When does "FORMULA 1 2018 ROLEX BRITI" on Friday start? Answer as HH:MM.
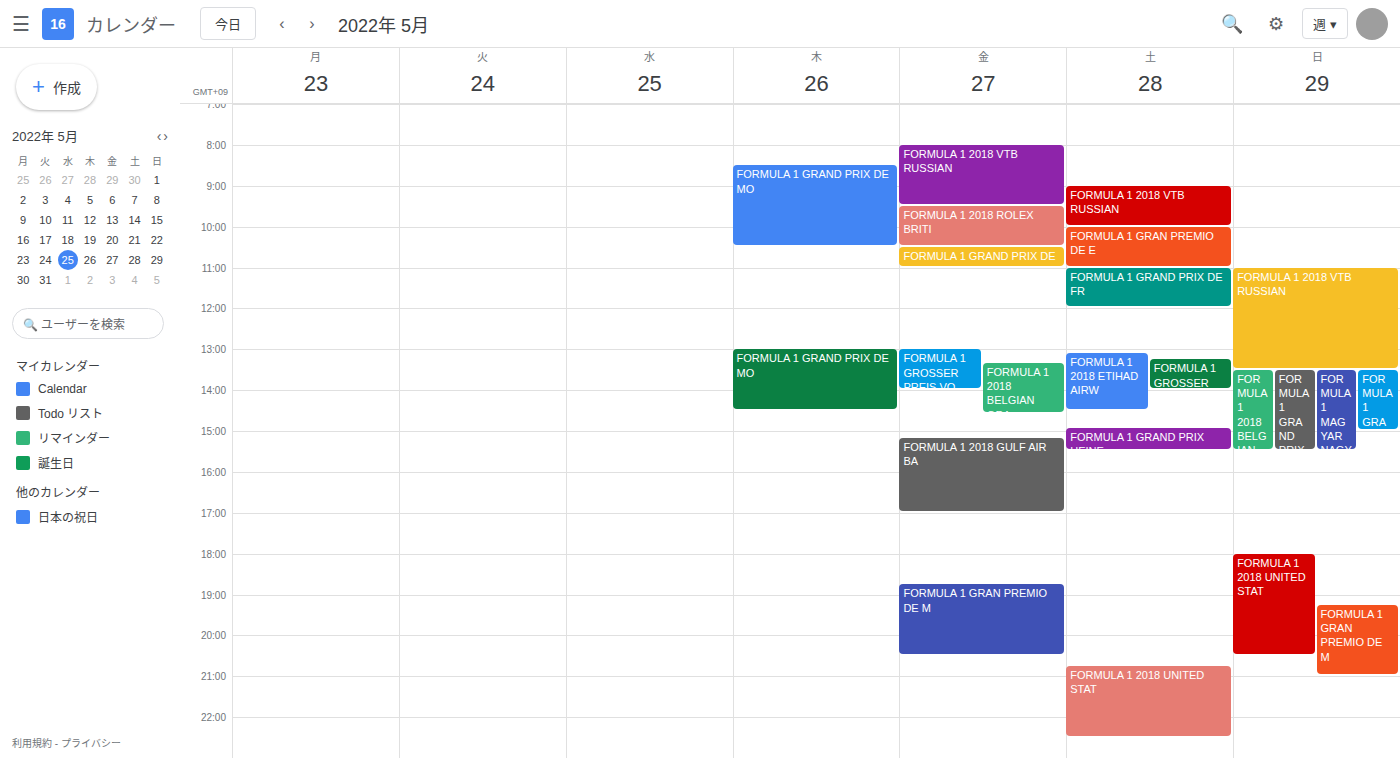
09:30